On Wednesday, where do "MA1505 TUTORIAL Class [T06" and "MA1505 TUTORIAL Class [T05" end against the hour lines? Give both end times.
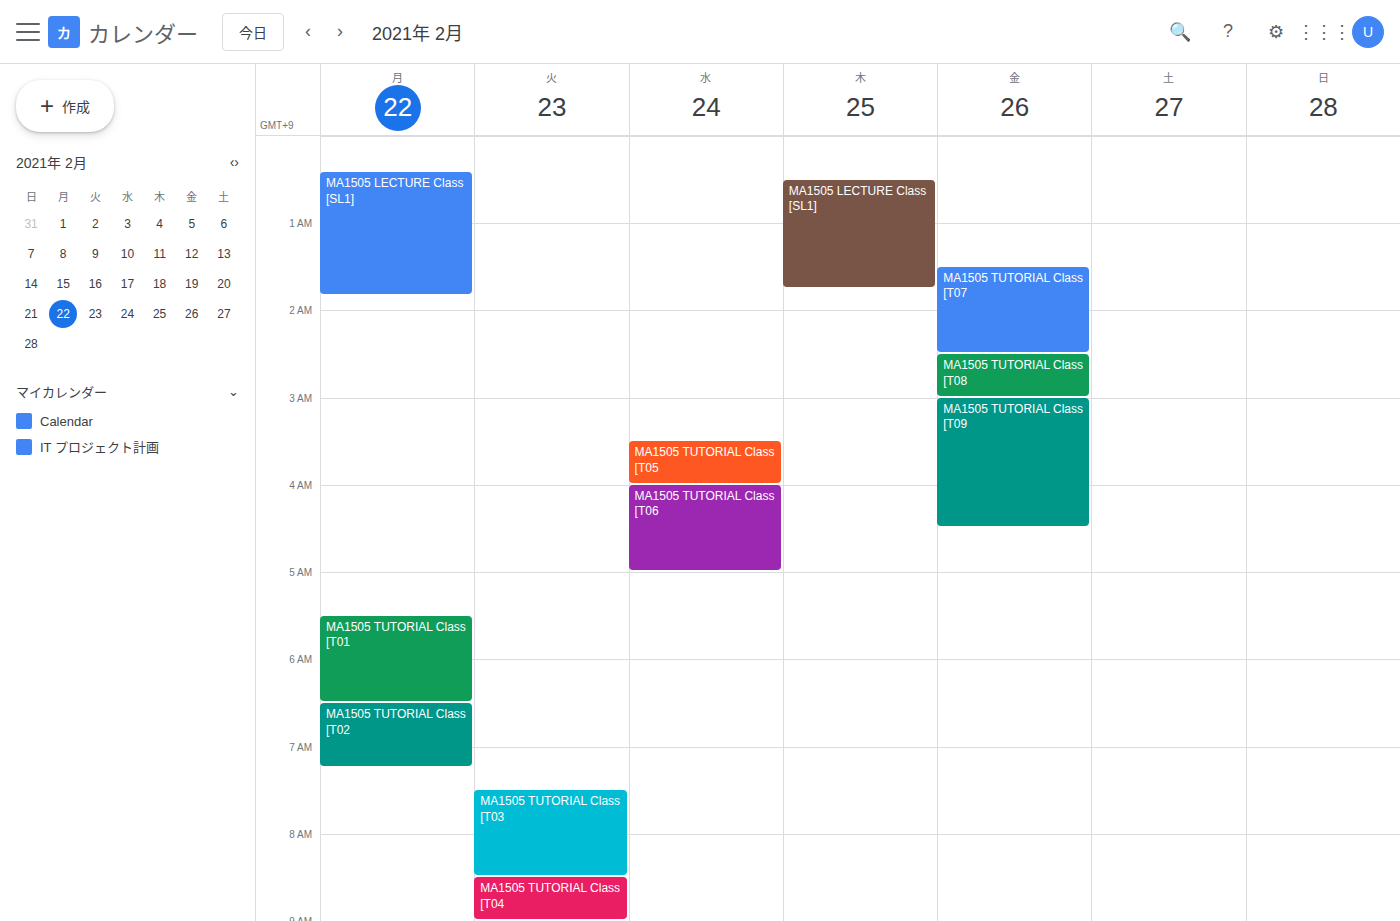
"MA1505 TUTORIAL Class [T06": 5:00 AM, exactly on the 5 AM line. "MA1505 TUTORIAL Class [T05": 4:00 AM, exactly on the 4 AM line.